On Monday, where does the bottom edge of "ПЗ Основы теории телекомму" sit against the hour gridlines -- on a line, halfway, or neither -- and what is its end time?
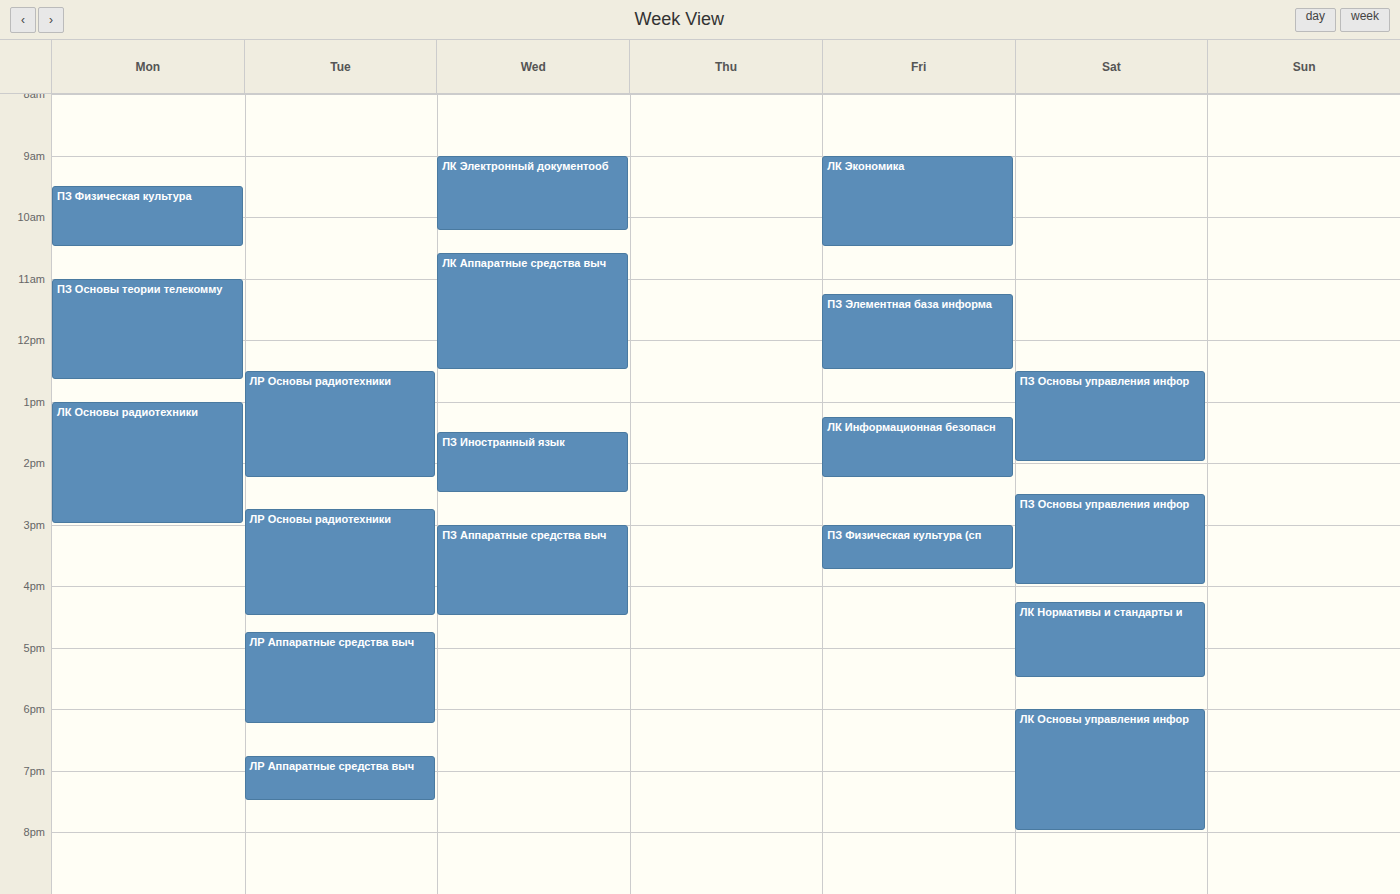
12:40 PM -- neither: 40 minutes below the 12 PM line and 20 minutes above the 1 PM line.